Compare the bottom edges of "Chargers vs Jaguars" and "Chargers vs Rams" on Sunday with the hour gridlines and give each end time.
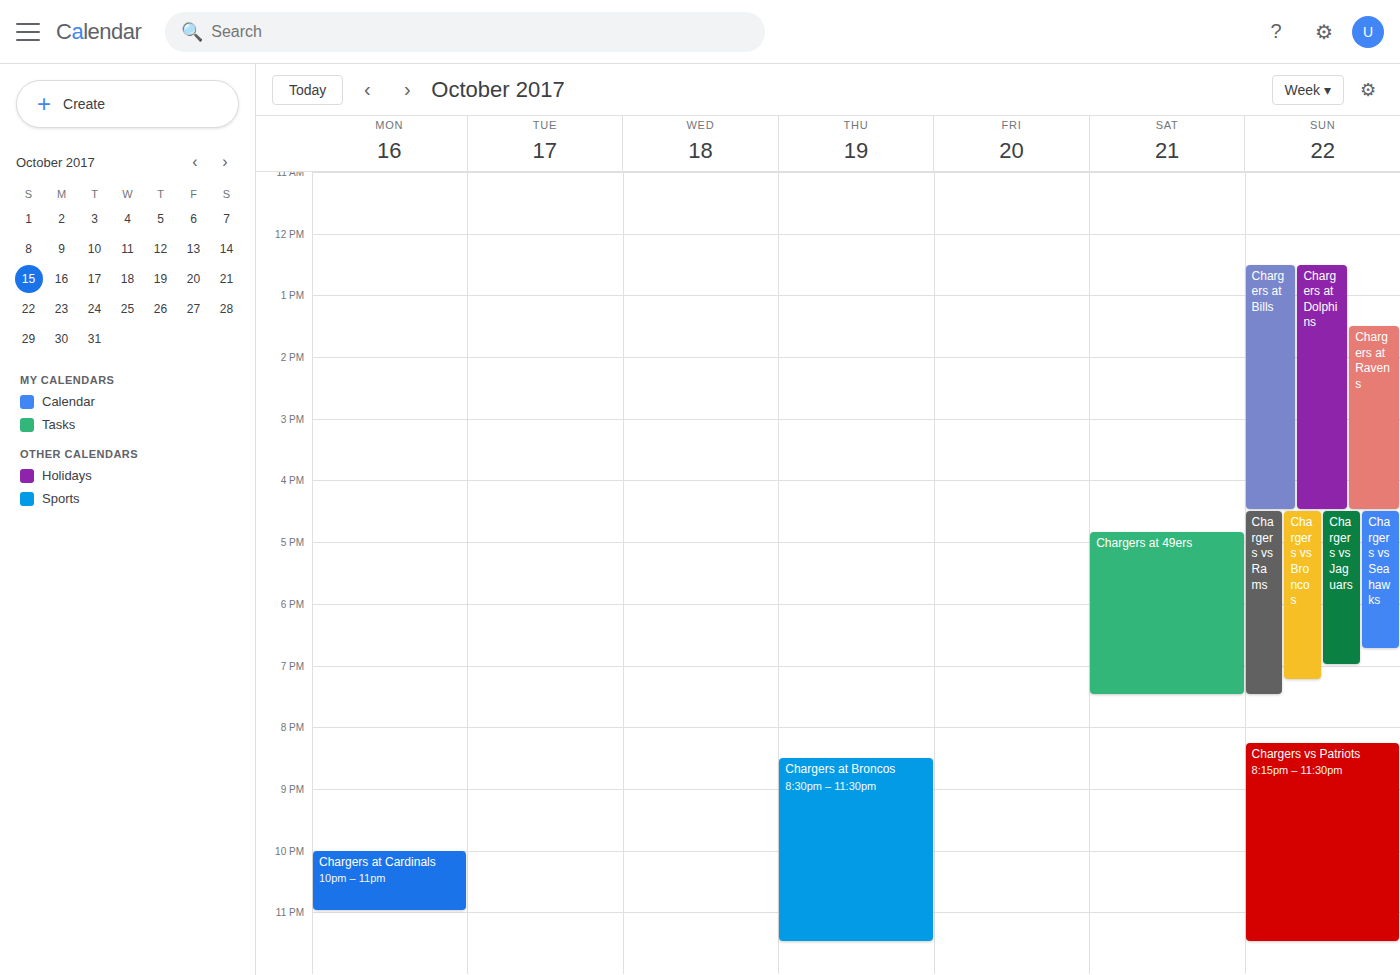
"Chargers vs Jaguars": 7:00 PM, exactly on the 7 PM line. "Chargers vs Rams": 7:30 PM, halfway between the 7 PM and 8 PM lines.